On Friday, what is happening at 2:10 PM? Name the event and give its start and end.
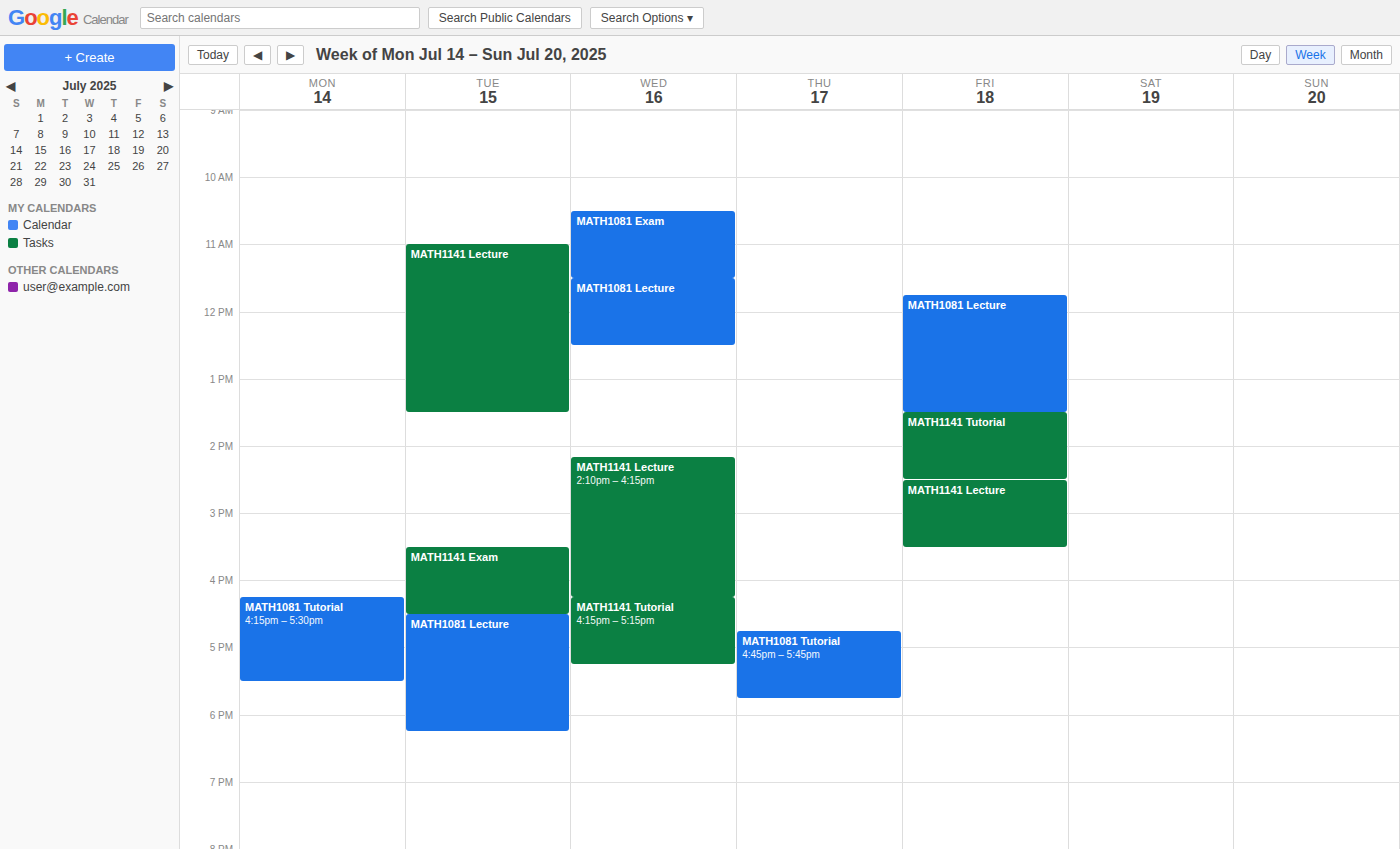
"MATH1141 Tutorial", 1:30 PM to 2:30 PM